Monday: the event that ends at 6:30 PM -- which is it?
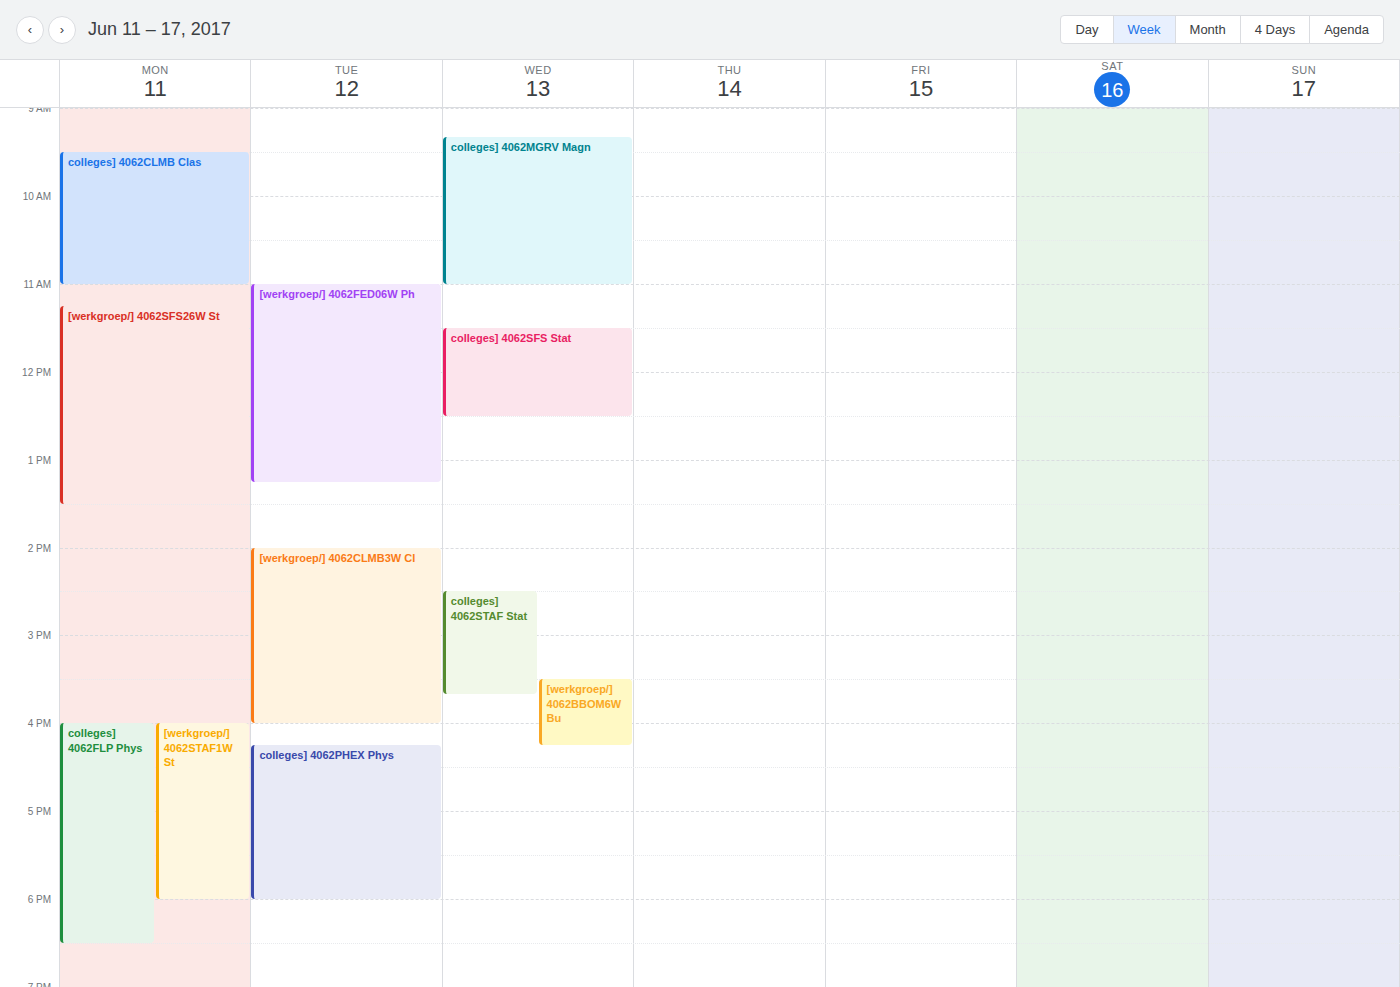
"colleges] 4062FLP Phys"